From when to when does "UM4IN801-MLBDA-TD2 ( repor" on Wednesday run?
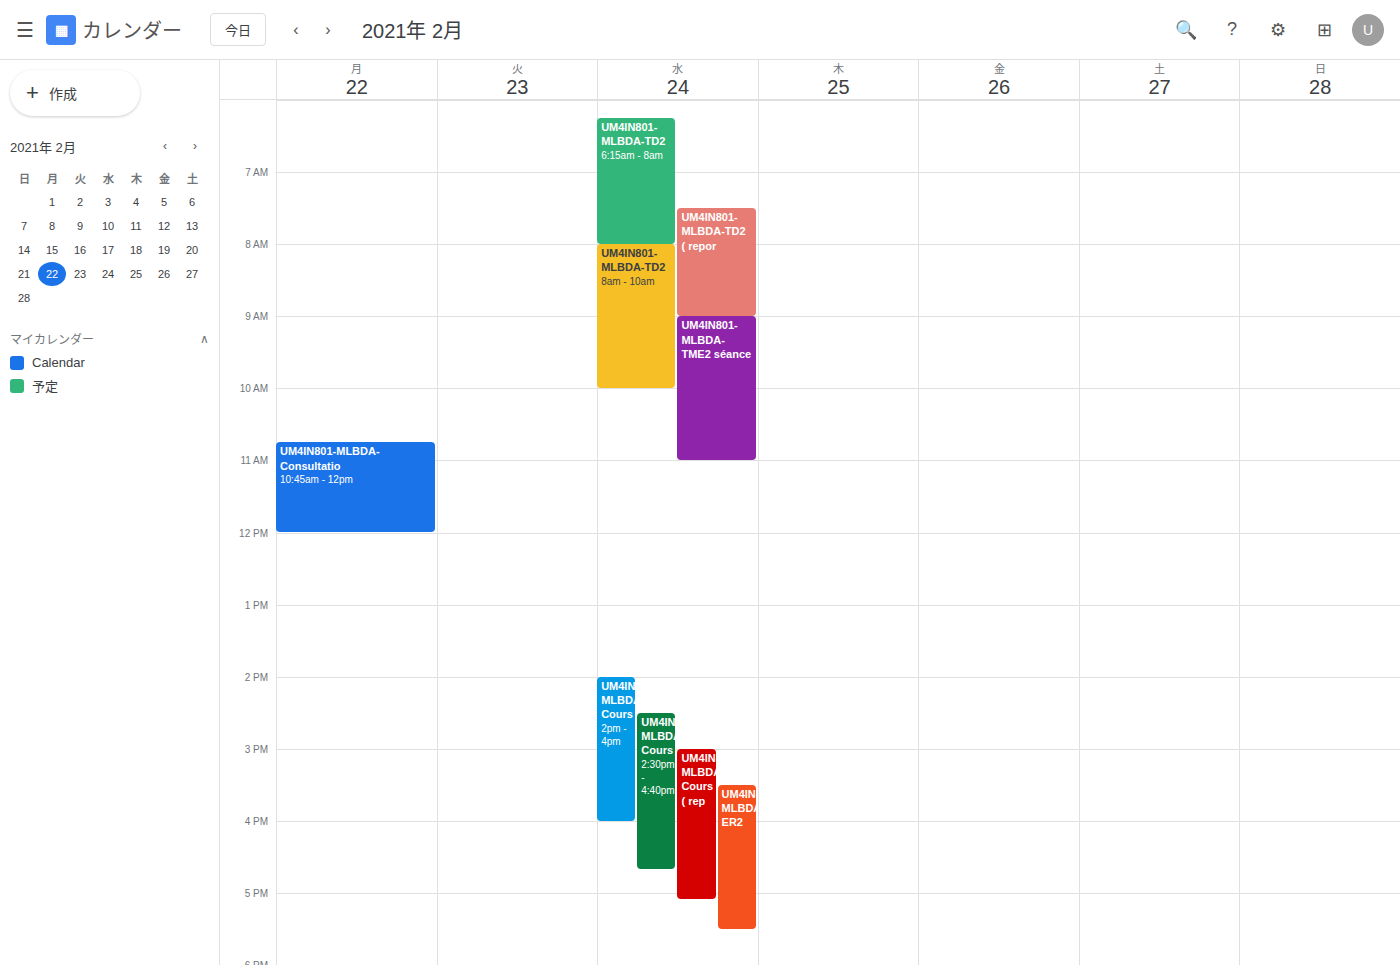
07:30 to 09:00